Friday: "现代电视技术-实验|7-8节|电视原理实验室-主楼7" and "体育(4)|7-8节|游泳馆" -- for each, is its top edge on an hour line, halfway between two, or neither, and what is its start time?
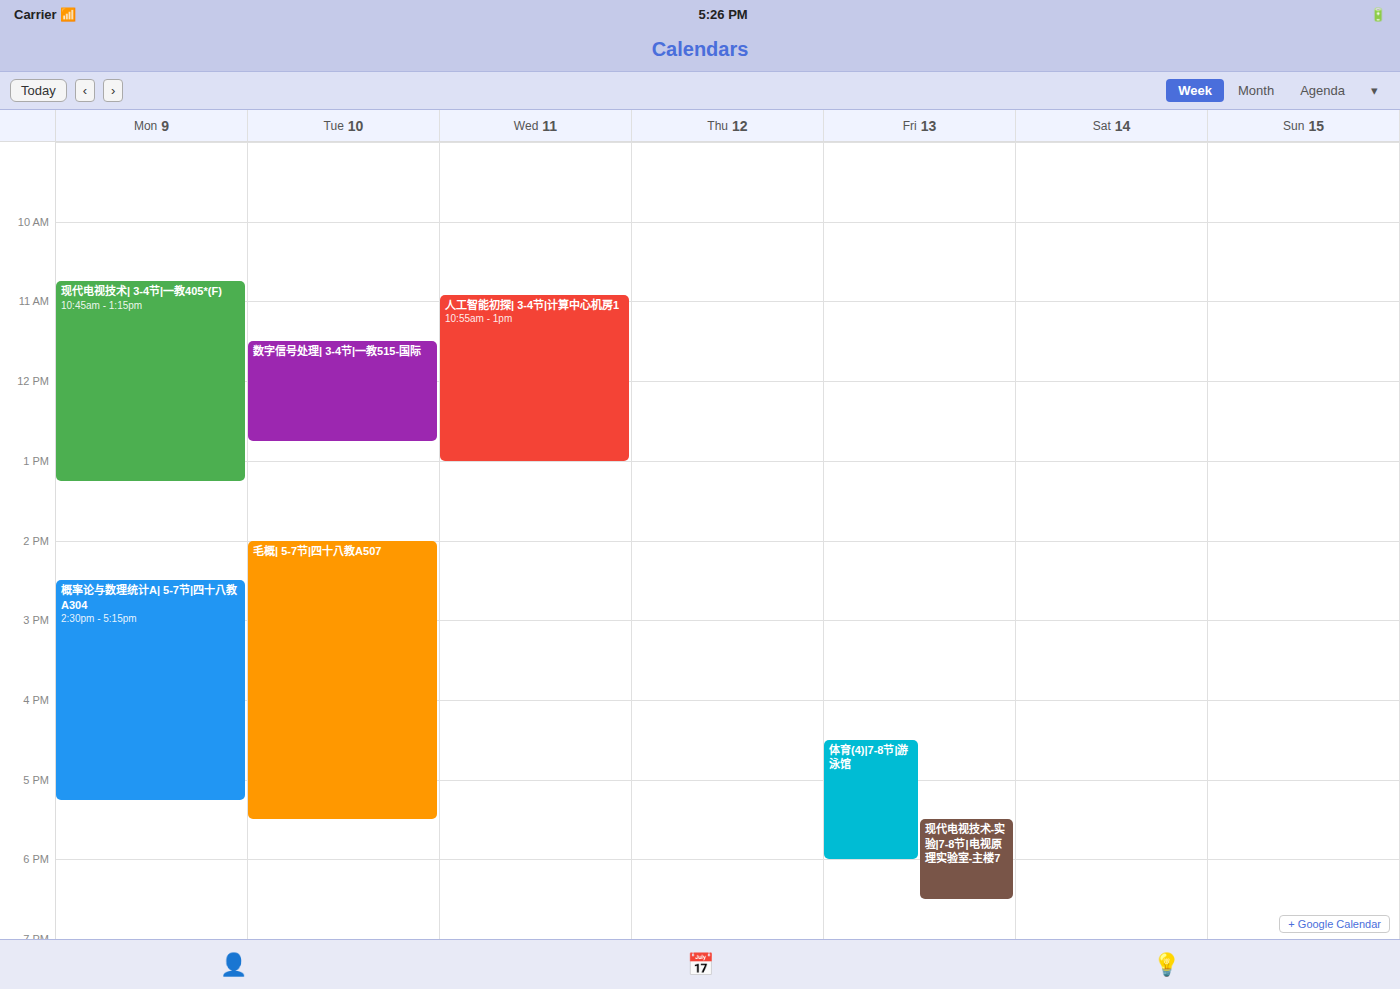
"现代电视技术-实验|7-8节|电视原理实验室-主楼7": 5:30 PM, halfway between the 5 PM and 6 PM lines. "体育(4)|7-8节|游泳馆": 4:30 PM, halfway between the 4 PM and 5 PM lines.